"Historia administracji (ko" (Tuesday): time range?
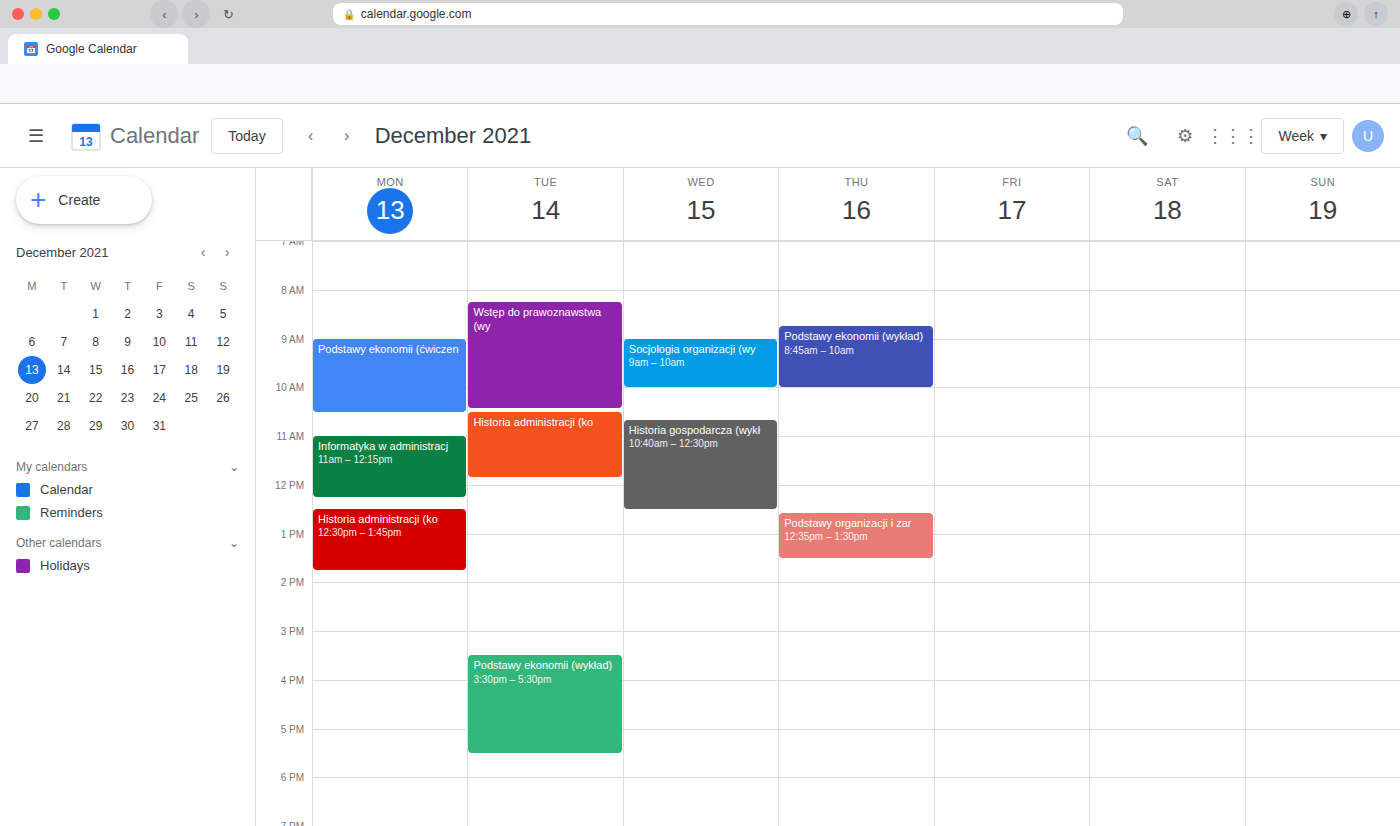
10:30 AM to 11:50 AM